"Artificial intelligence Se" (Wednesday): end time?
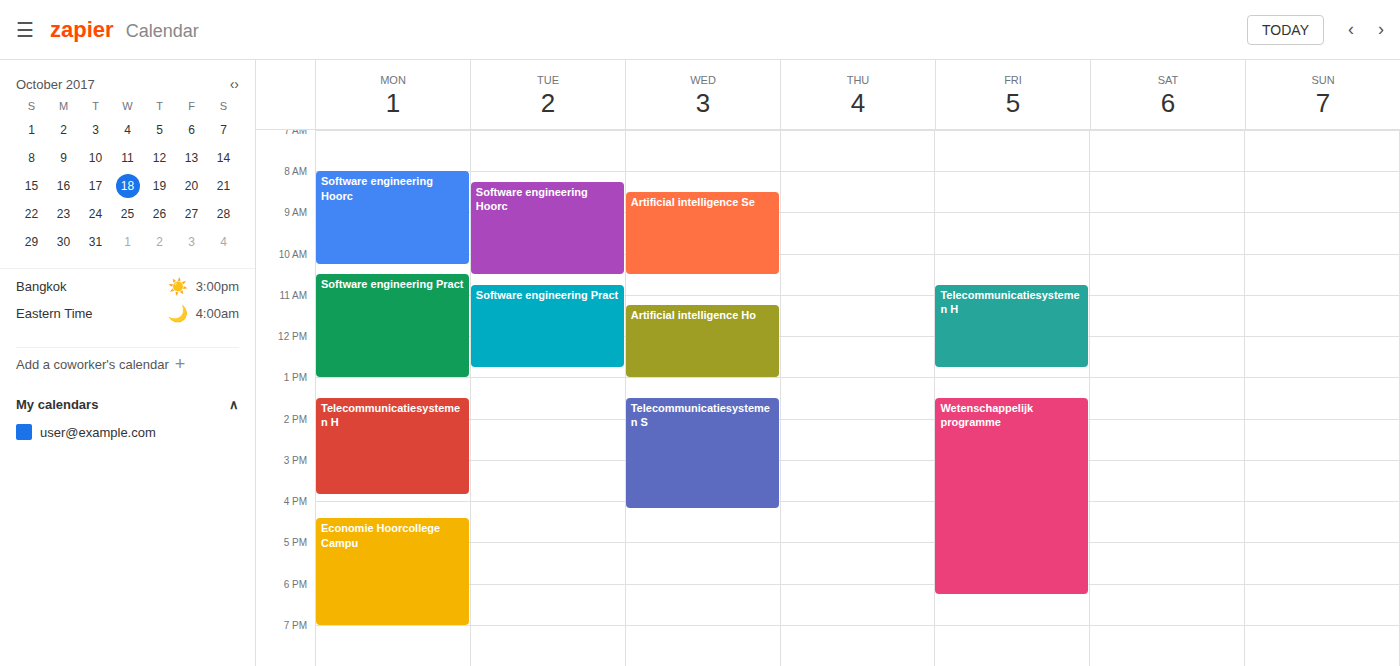
10:30 AM